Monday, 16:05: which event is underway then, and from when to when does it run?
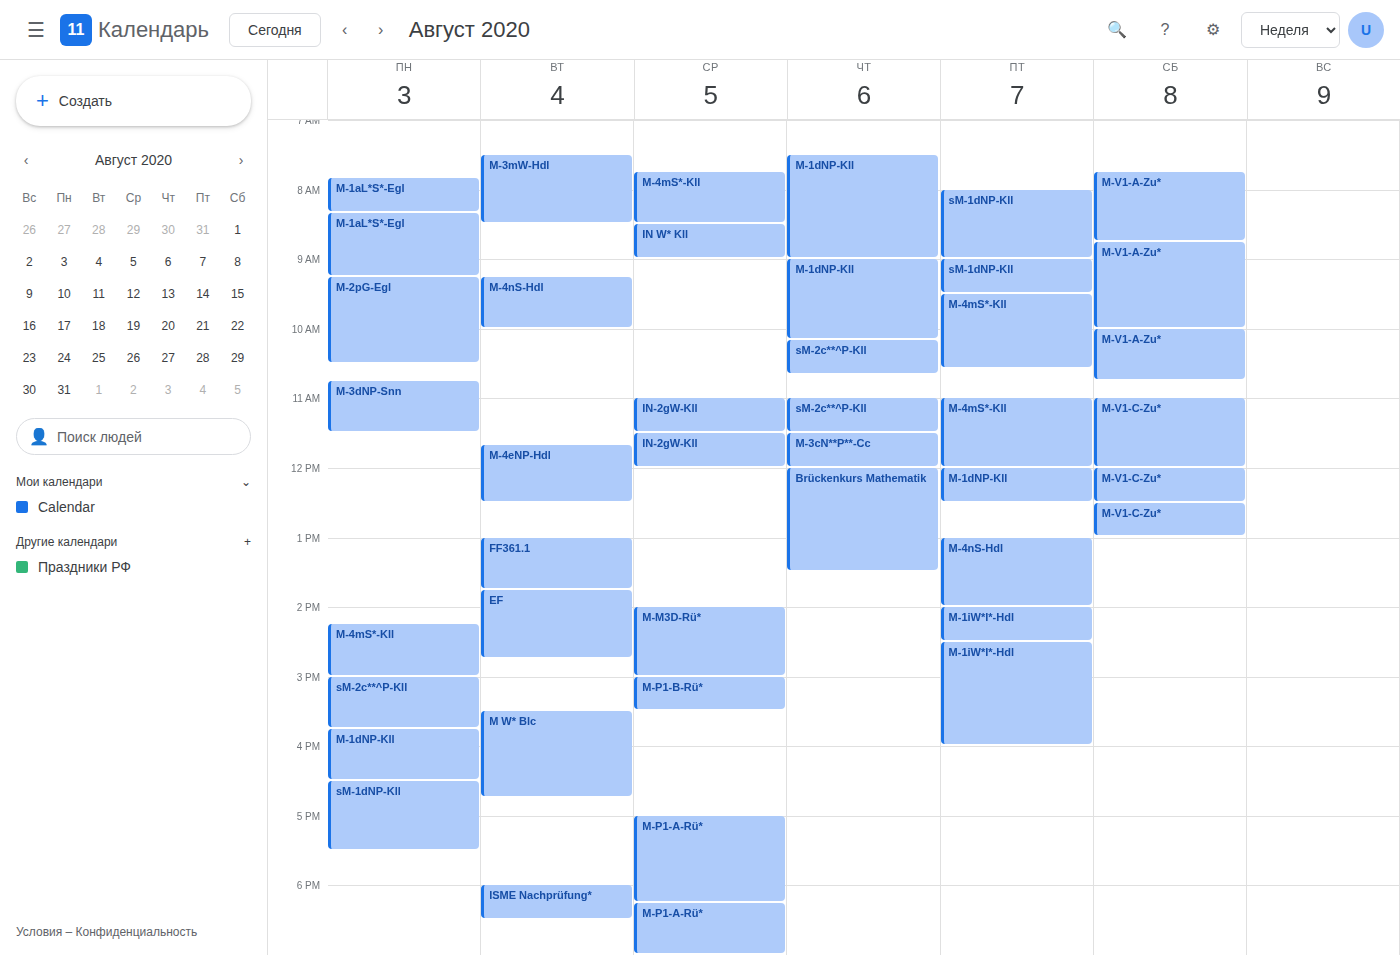
"M-1dNP-Kll", 15:45 to 16:30